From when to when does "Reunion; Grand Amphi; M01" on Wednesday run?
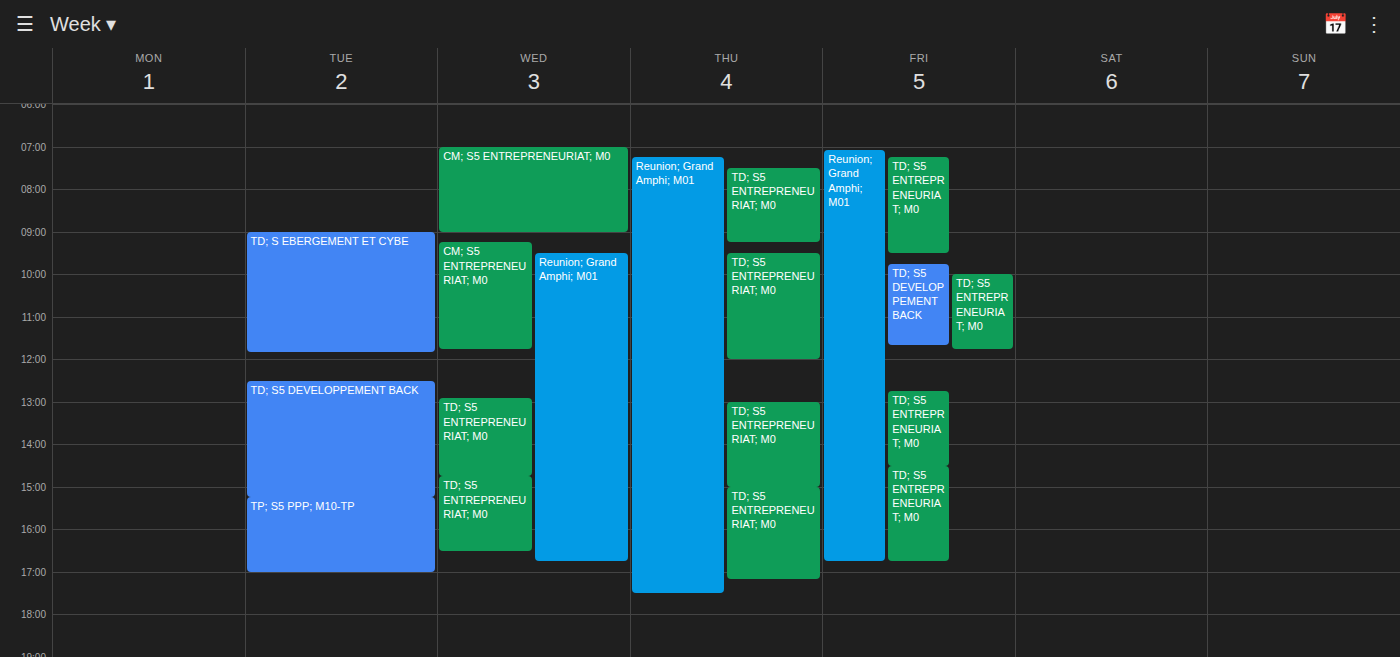
9:30 AM to 4:45 PM